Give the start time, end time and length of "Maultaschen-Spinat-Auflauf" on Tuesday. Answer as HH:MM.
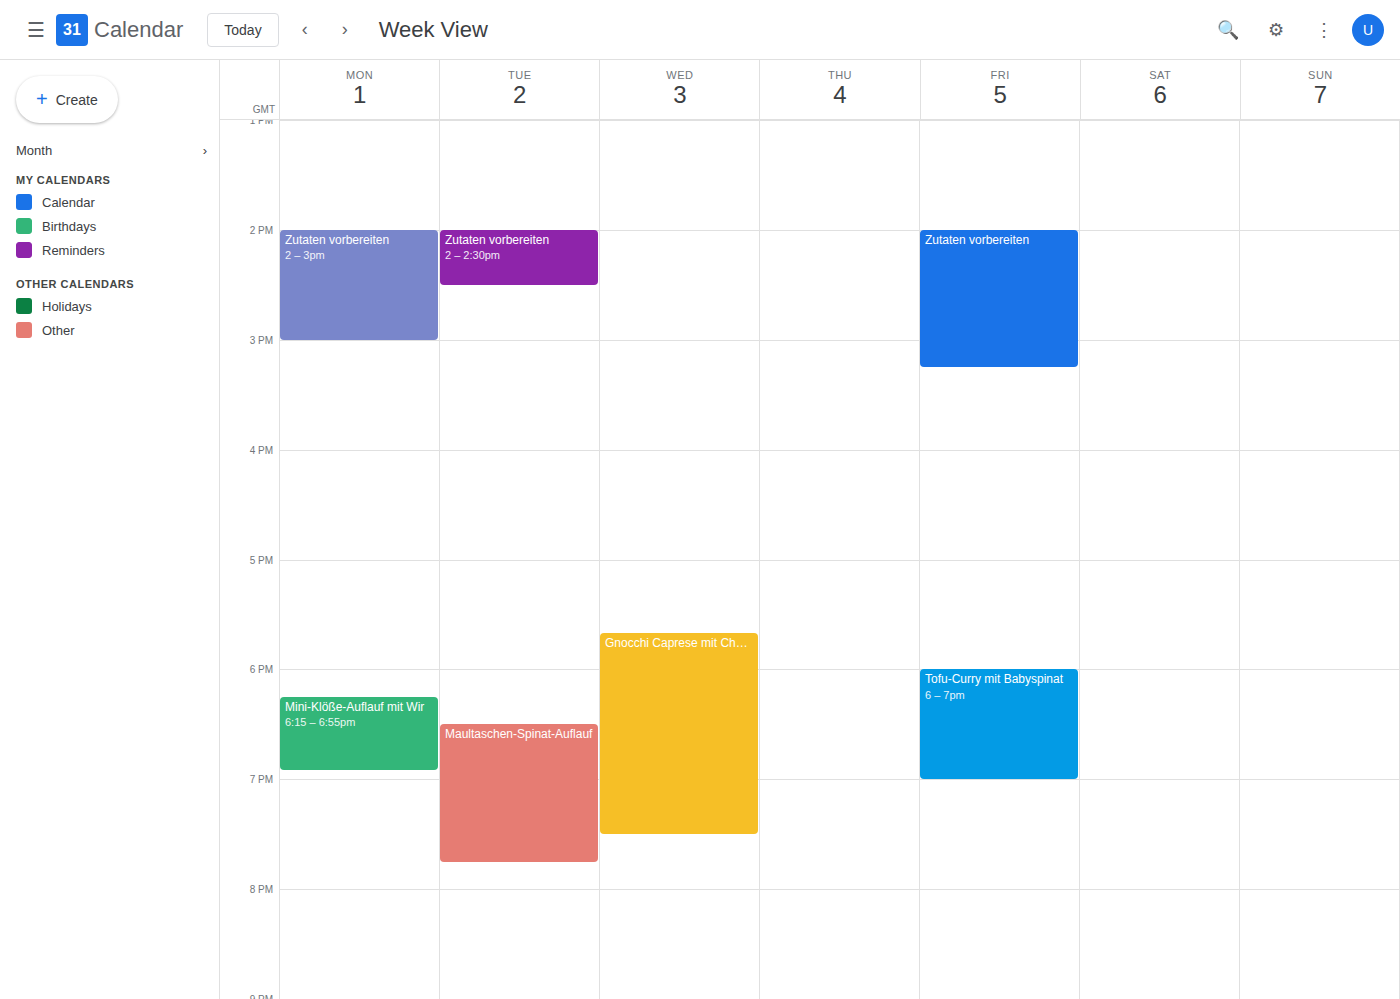
18:30 to 19:45, 1 hour 15 minutes